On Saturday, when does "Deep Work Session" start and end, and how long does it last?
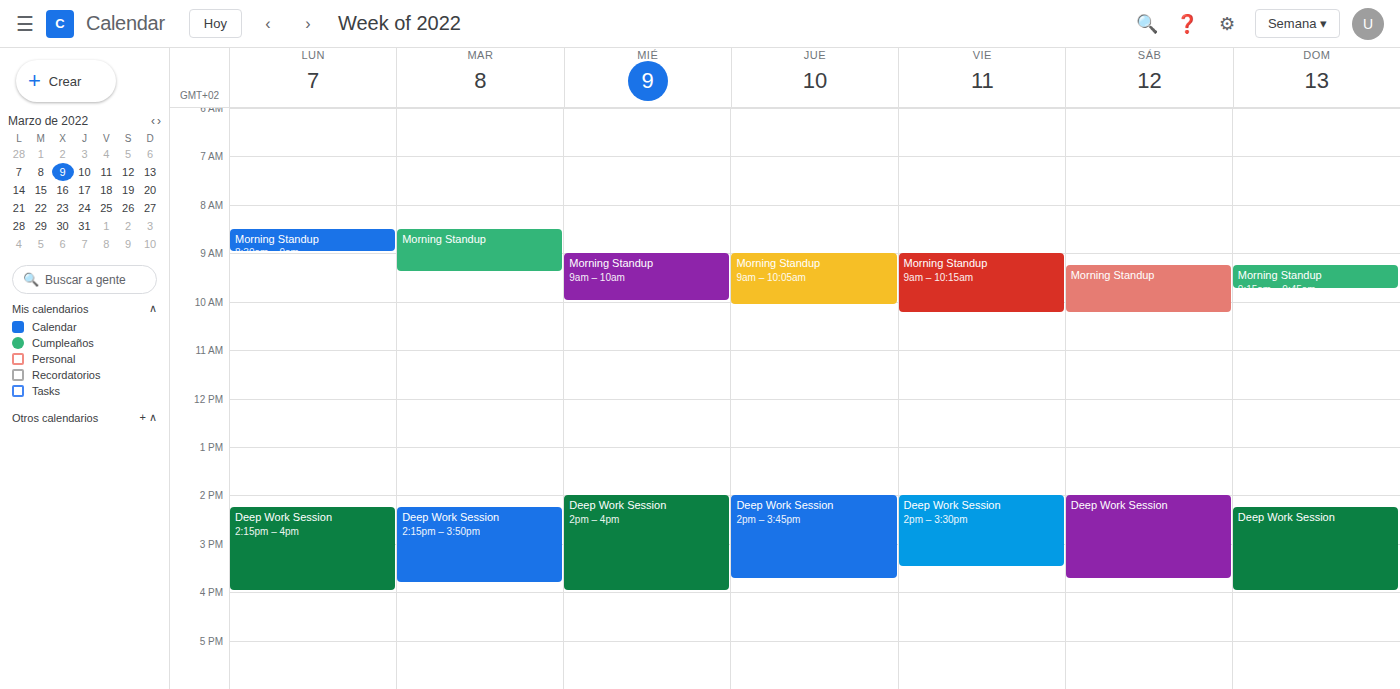
2:00 PM to 3:45 PM, 1 hour 45 minutes